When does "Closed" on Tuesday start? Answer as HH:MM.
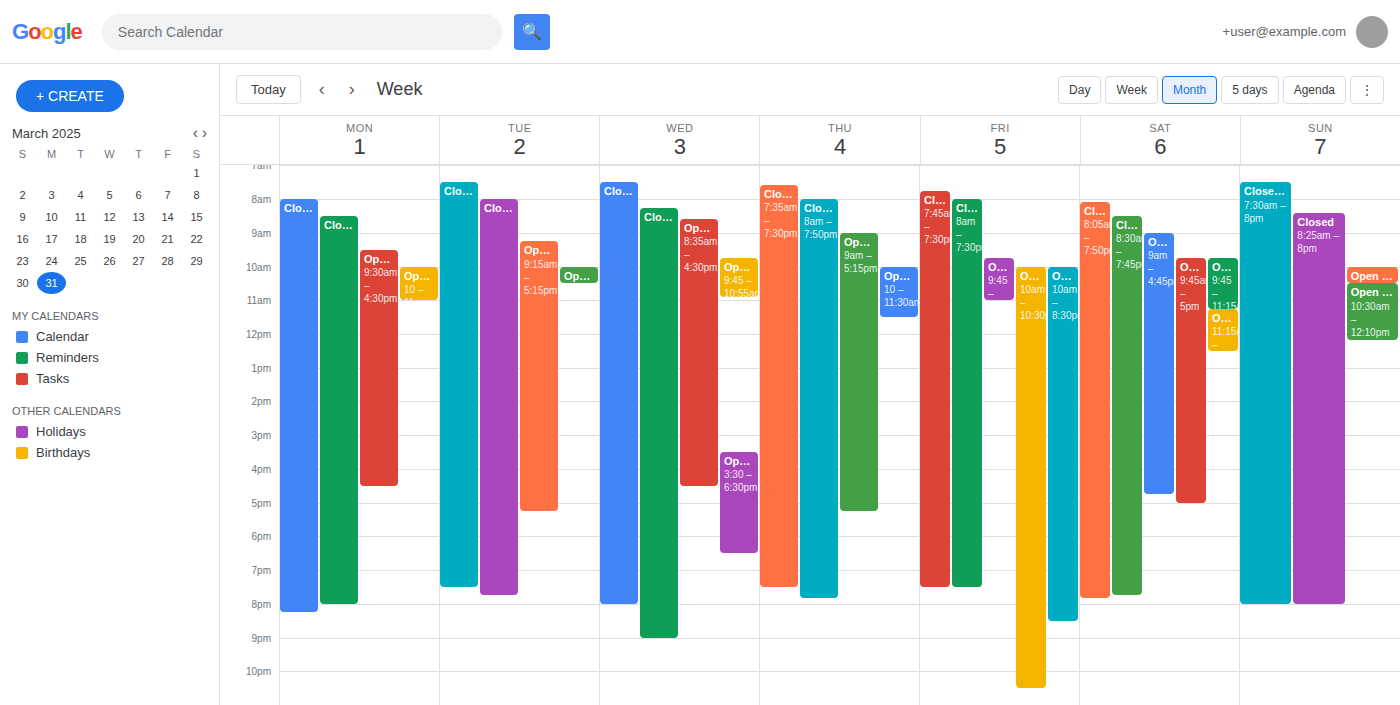
08:00